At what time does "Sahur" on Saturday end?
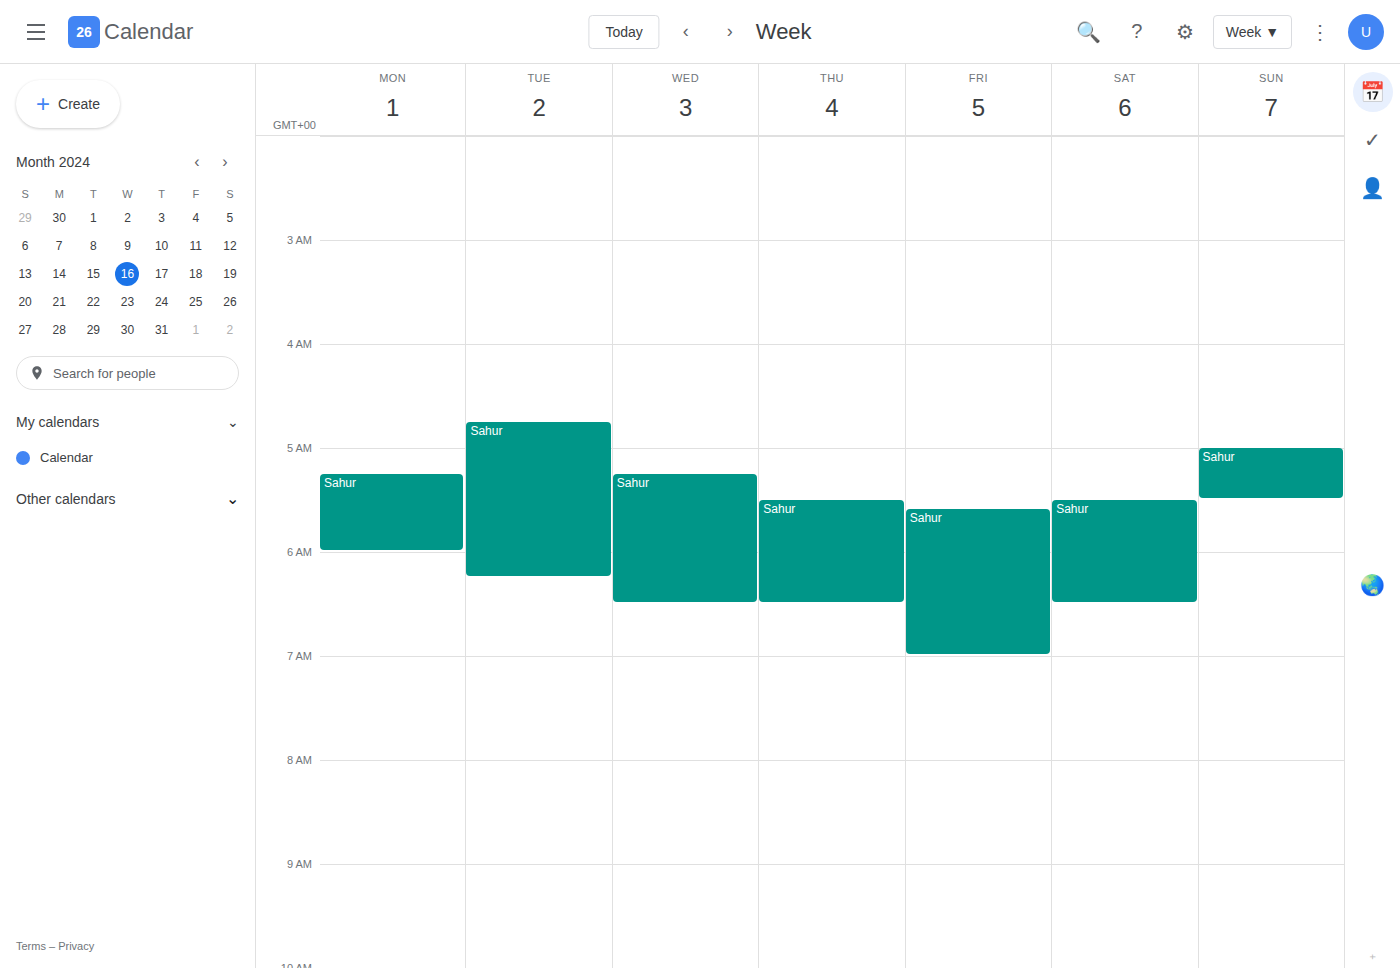
6:30 AM